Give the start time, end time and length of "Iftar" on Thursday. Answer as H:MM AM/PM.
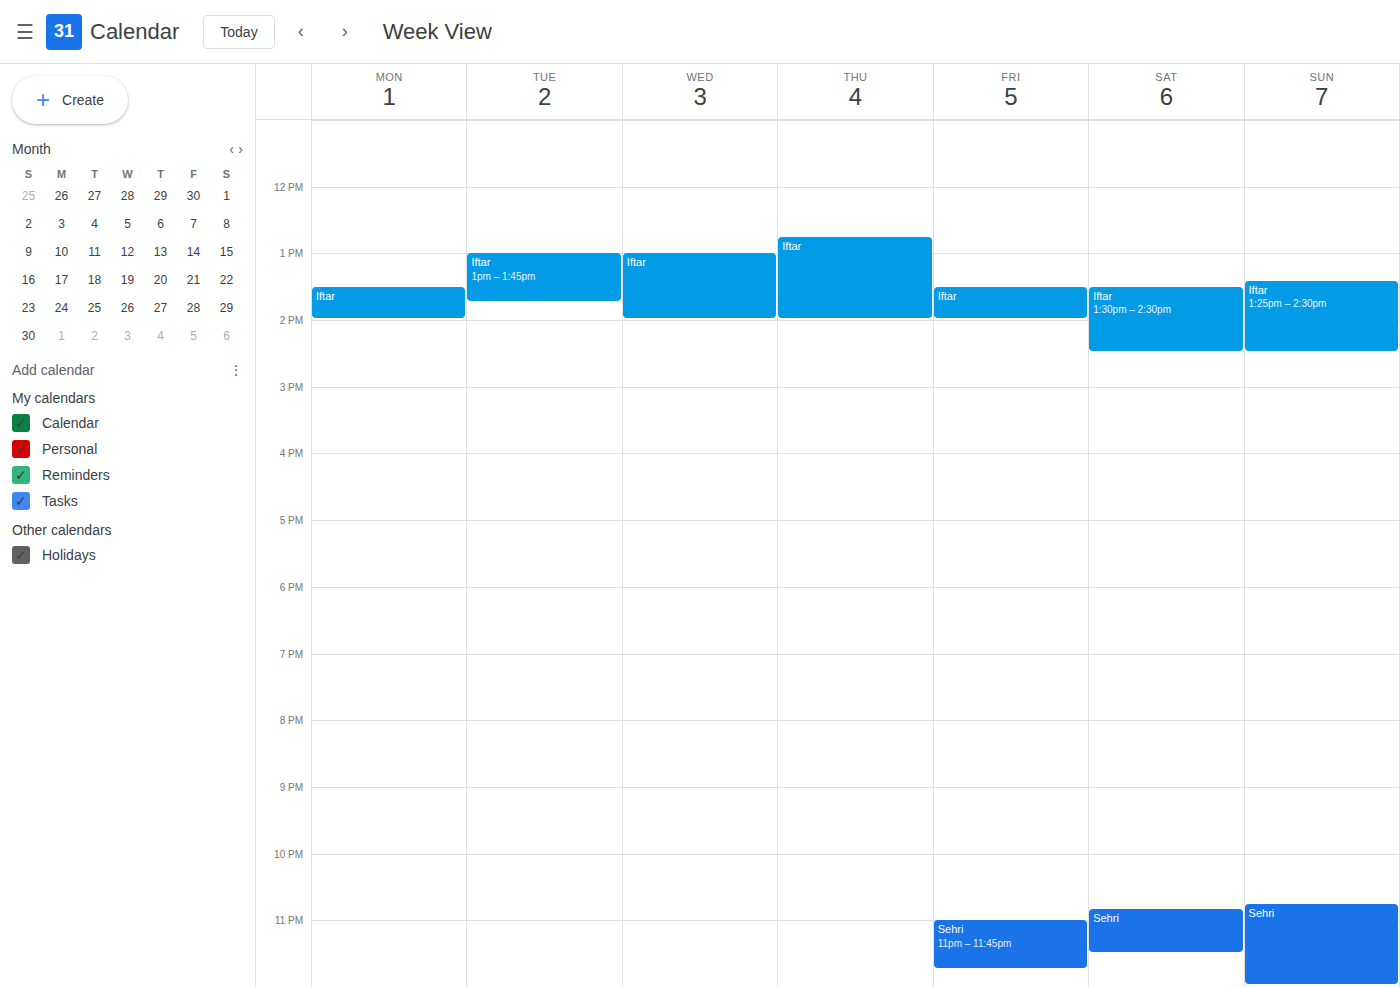
12:45 PM to 2:00 PM, 1 hour 15 minutes